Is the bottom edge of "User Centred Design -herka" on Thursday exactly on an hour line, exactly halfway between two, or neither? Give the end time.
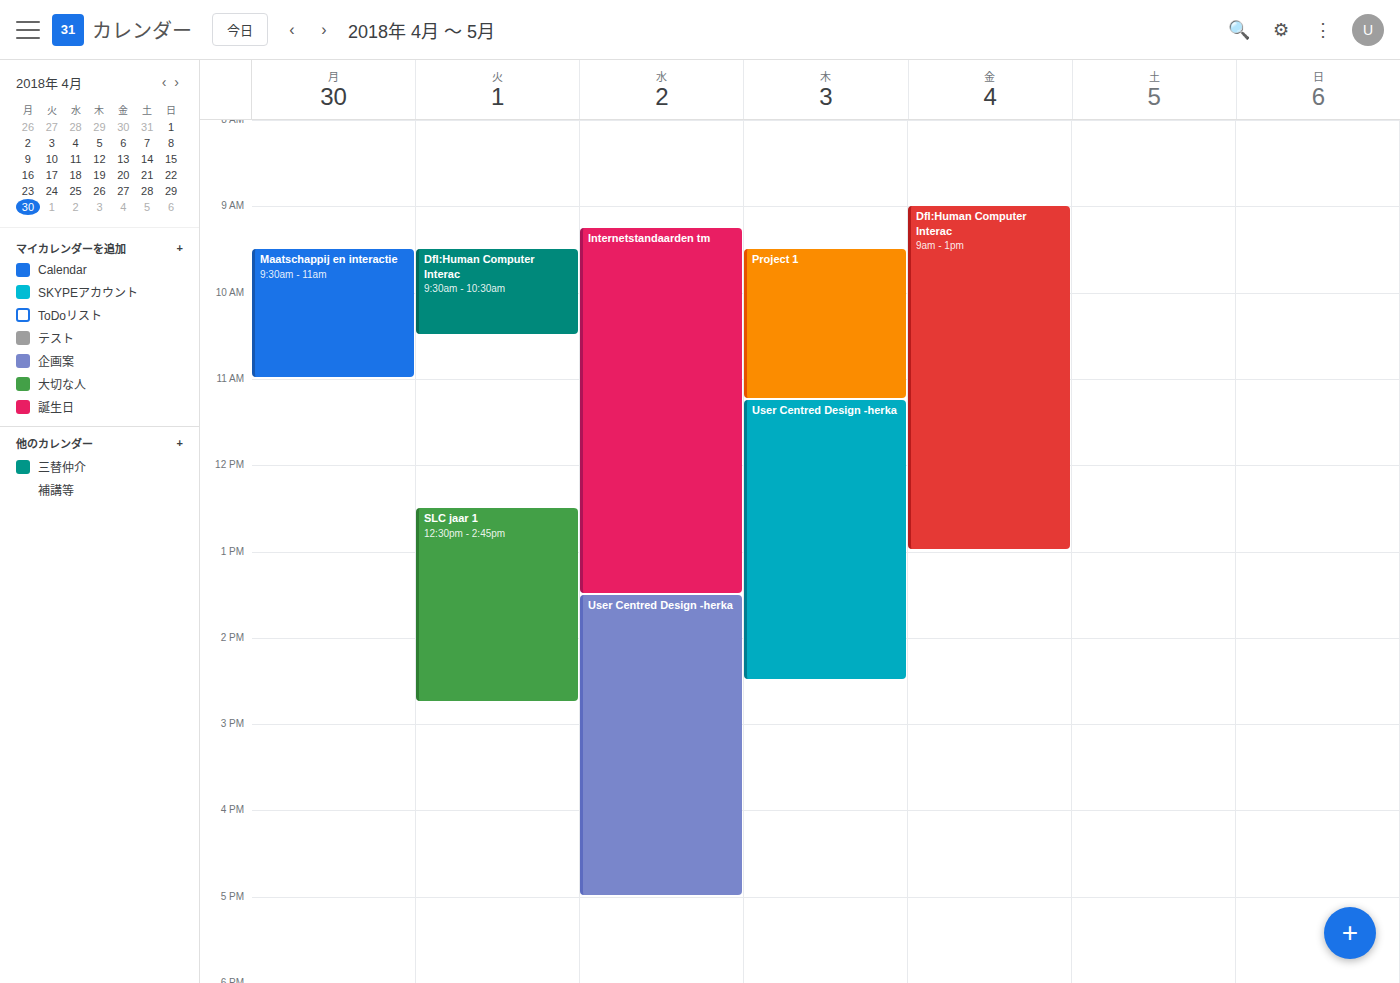
2:30 PM -- halfway between the 2 PM and 3 PM lines.